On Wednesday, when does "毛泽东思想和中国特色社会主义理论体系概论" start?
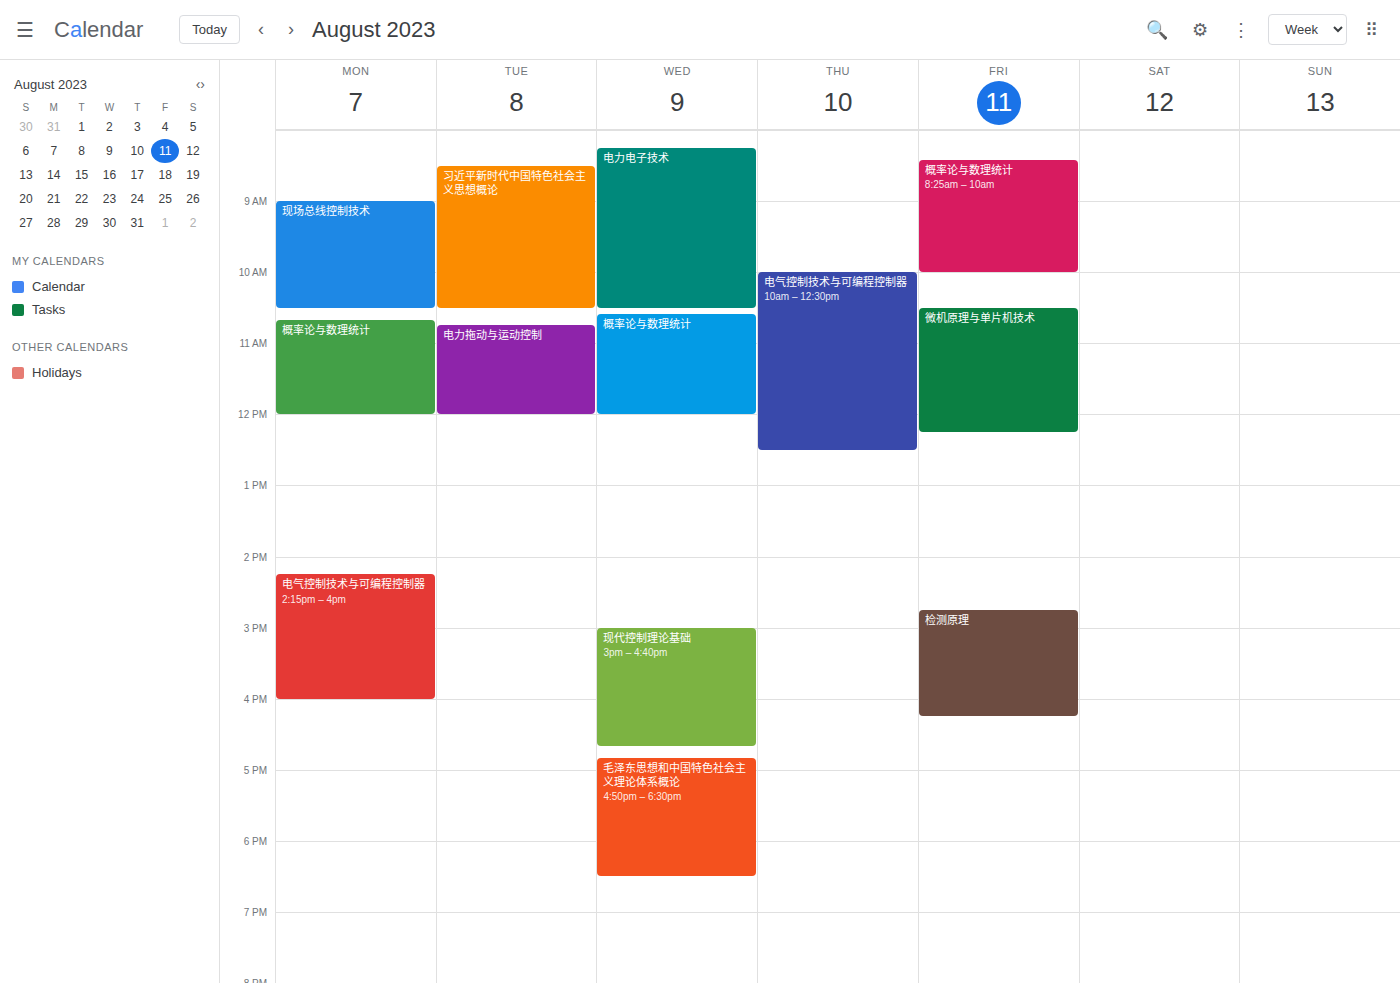
4:50 PM